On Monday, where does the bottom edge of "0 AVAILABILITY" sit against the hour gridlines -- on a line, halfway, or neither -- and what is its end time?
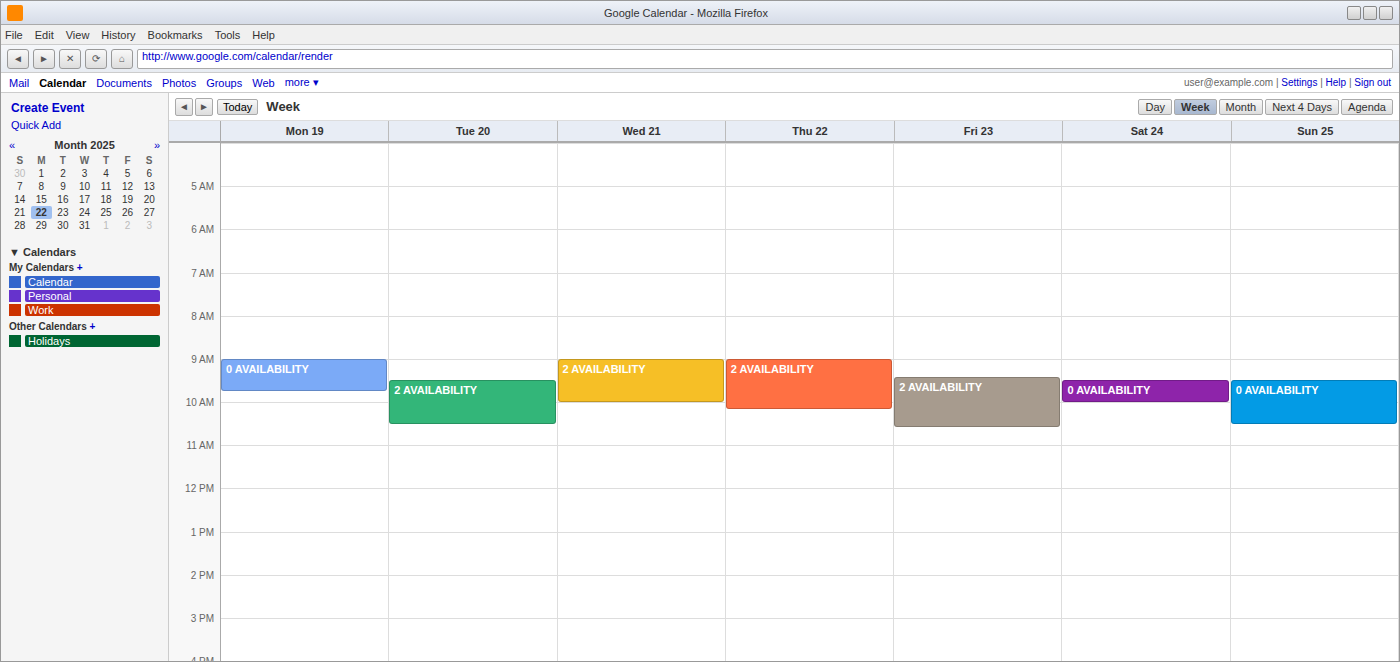
9:45 AM -- neither: three quarters of the way from the 9 AM line to the 10 AM line.